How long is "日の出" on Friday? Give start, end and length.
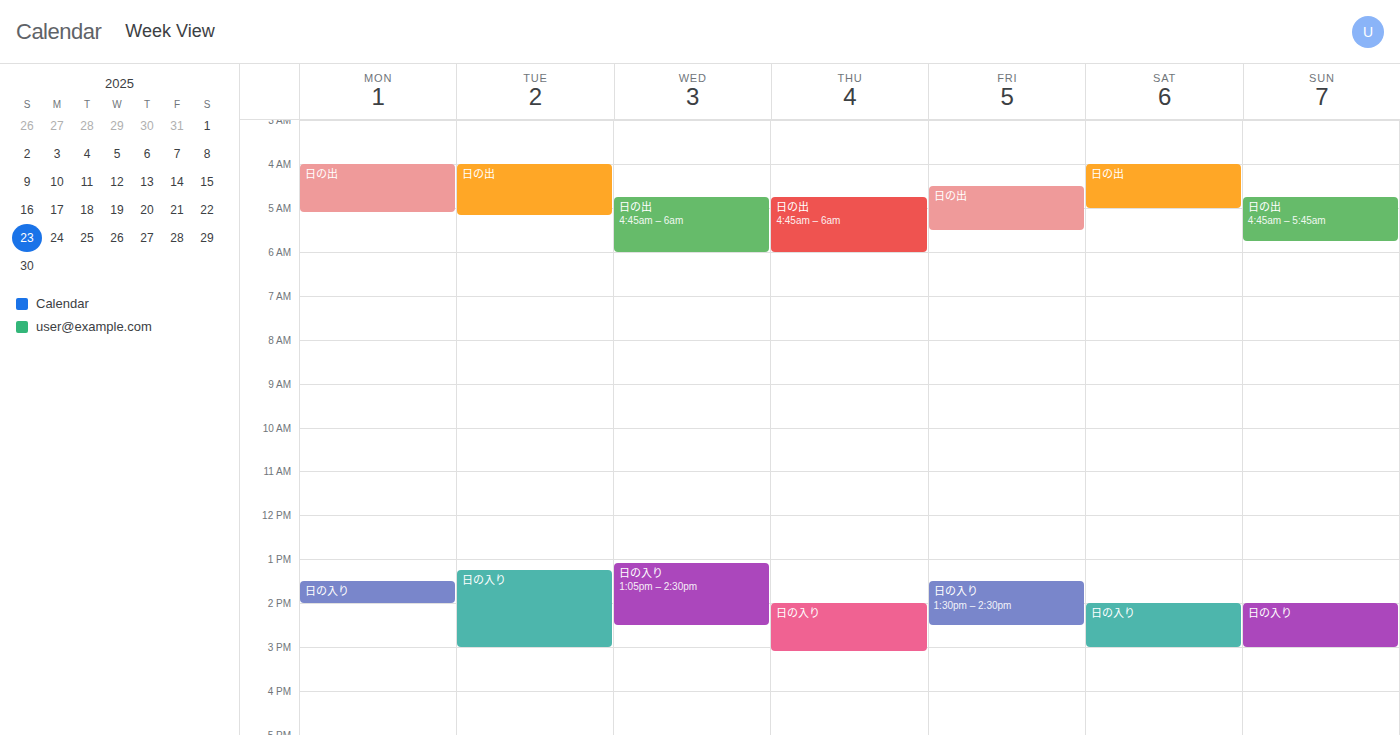
4:30 AM to 5:30 AM, 1 hour